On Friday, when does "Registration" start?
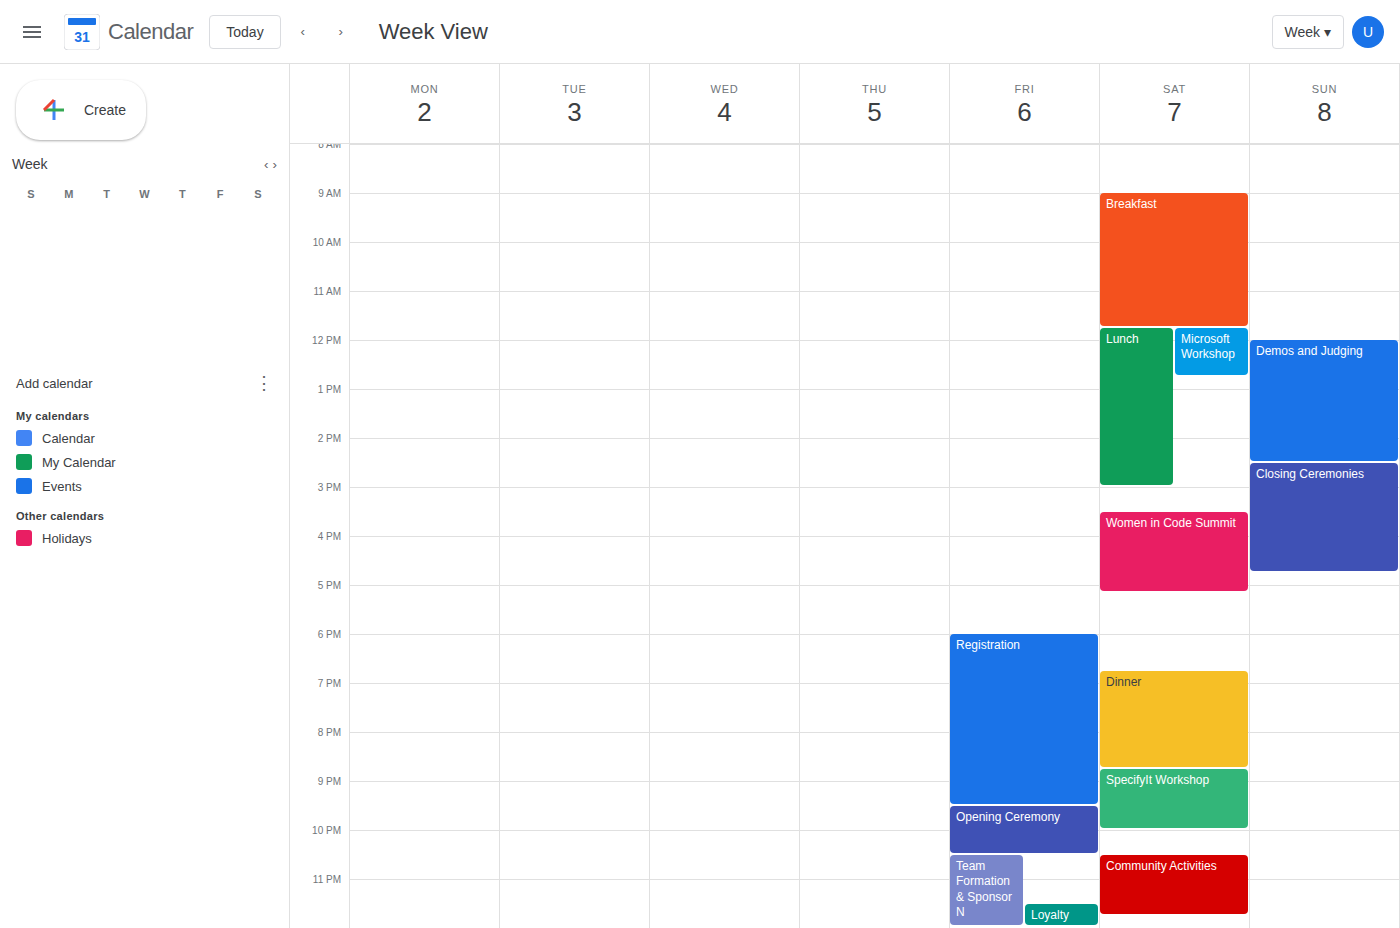
6:00 PM